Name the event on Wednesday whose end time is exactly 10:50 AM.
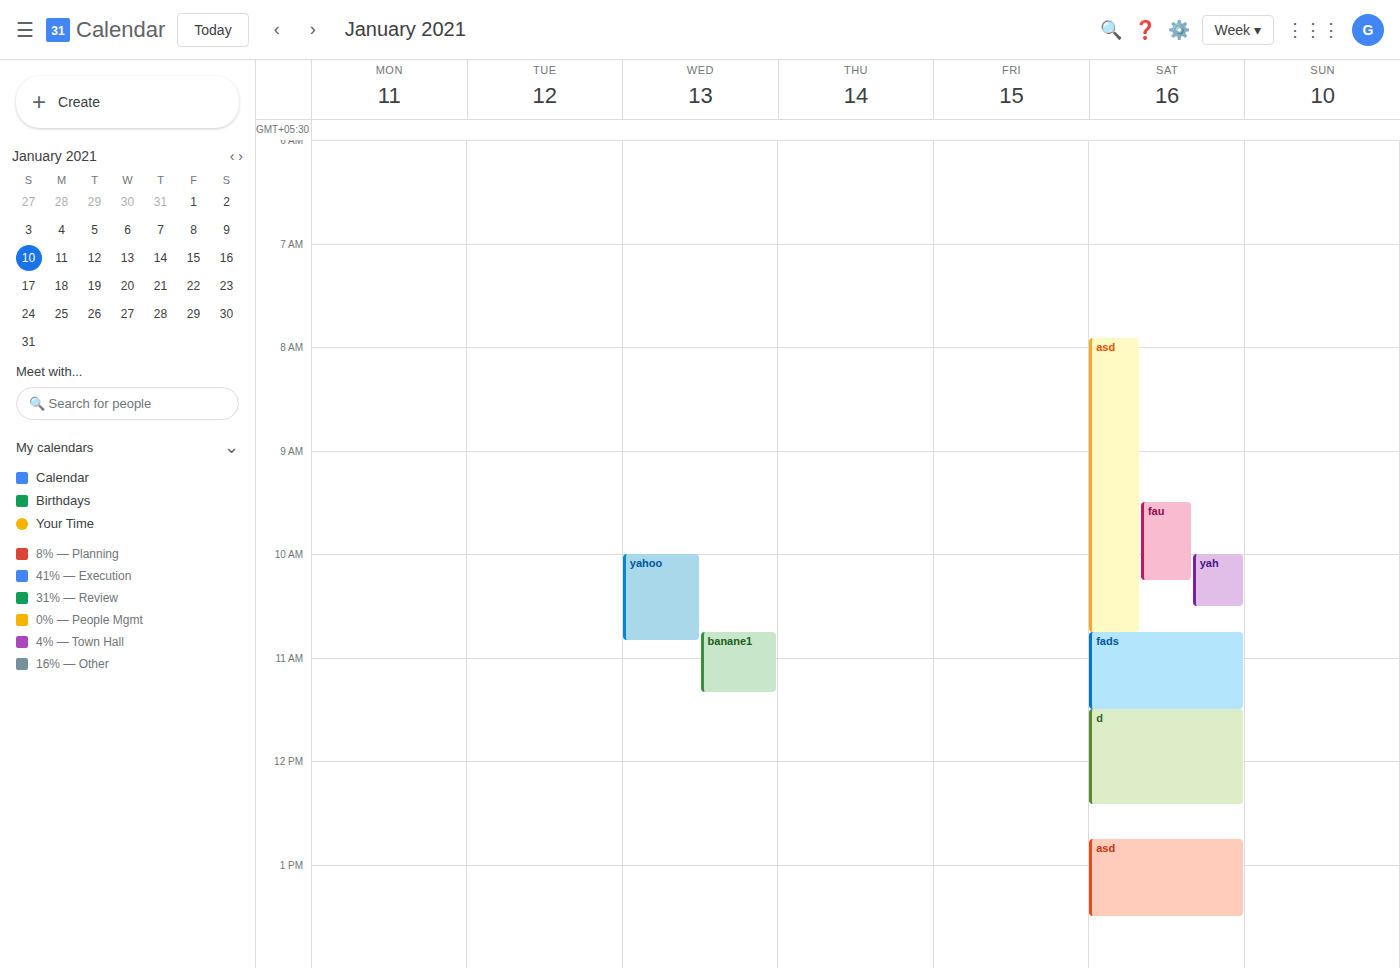
"yahoo"